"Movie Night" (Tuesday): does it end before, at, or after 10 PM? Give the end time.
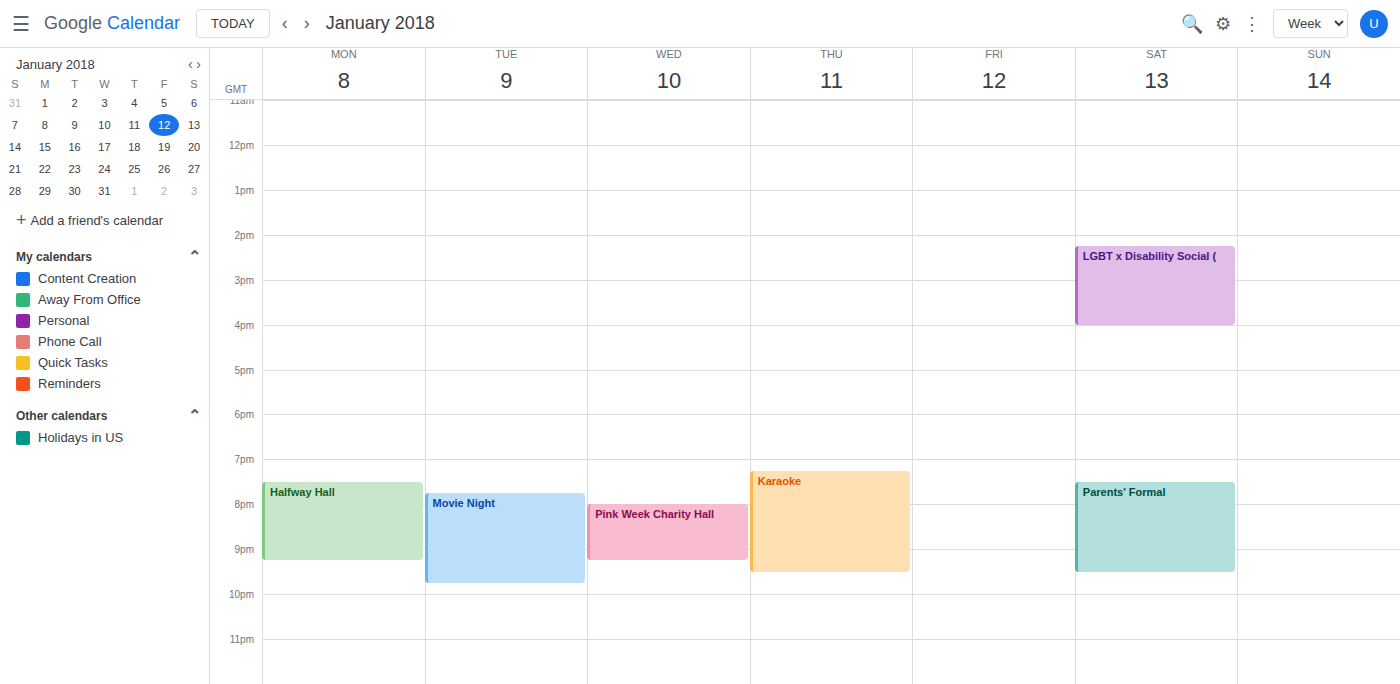
9:45 PM -- before 10 PM, 15 minutes above the 10 PM line.